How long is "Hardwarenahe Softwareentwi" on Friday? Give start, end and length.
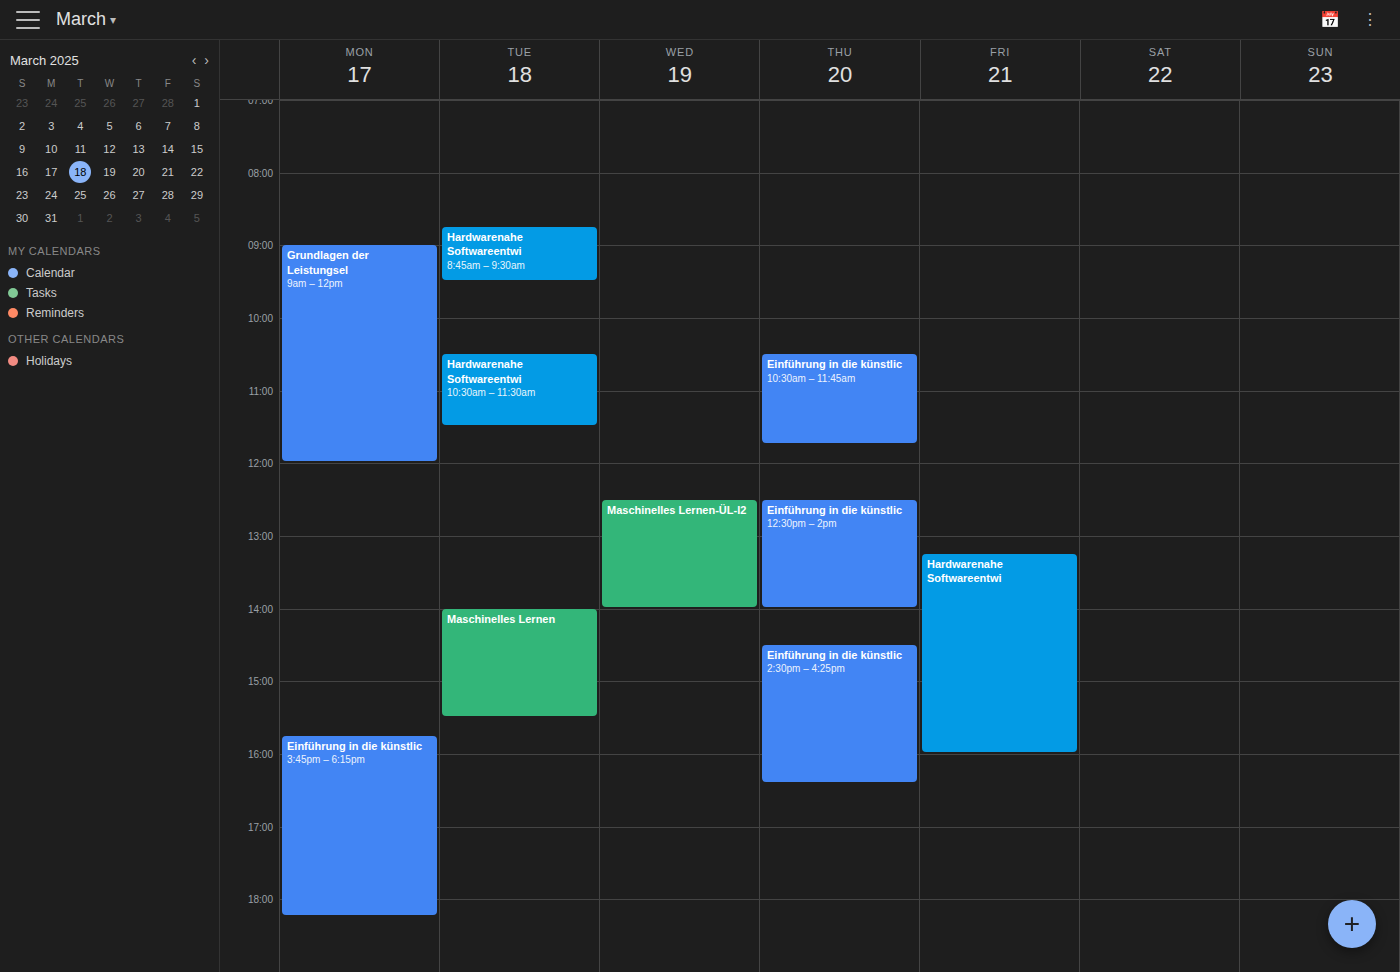
1:15 PM to 4:00 PM, 2 hours 45 minutes